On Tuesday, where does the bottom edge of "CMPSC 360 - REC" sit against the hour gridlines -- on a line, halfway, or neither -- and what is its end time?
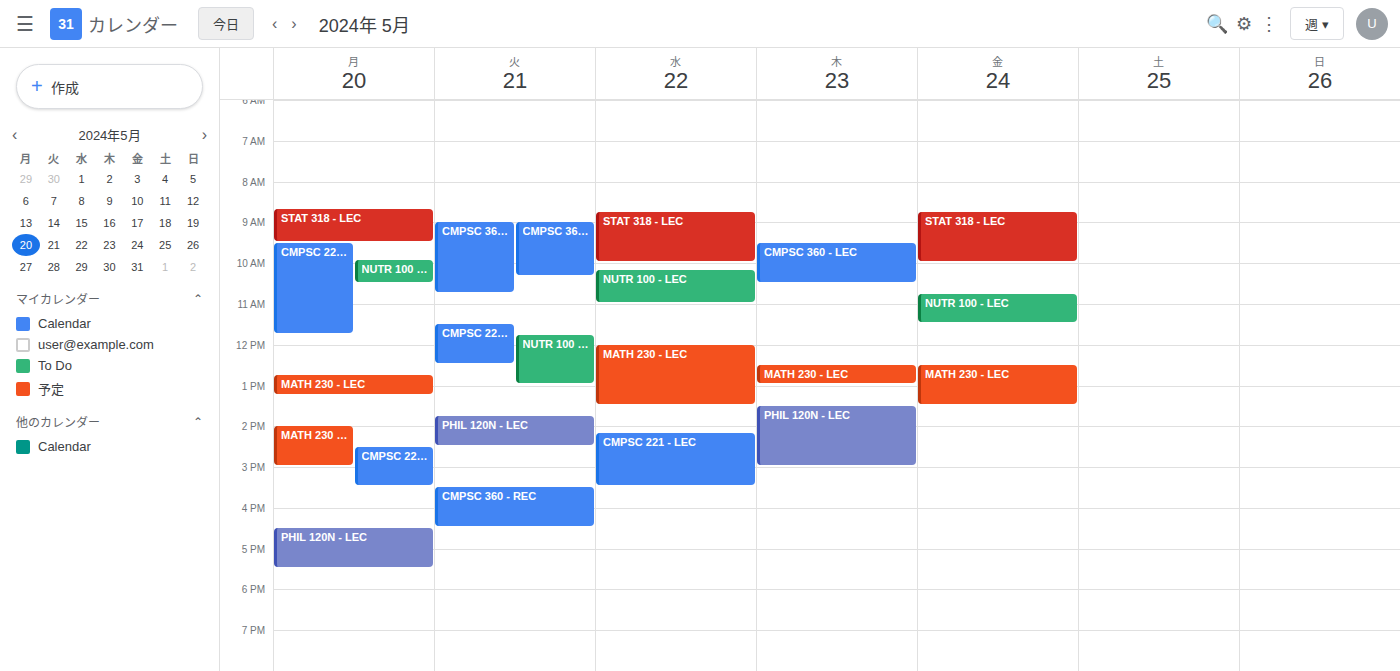
16:30 -- halfway between the 16:00 and 17:00 lines.